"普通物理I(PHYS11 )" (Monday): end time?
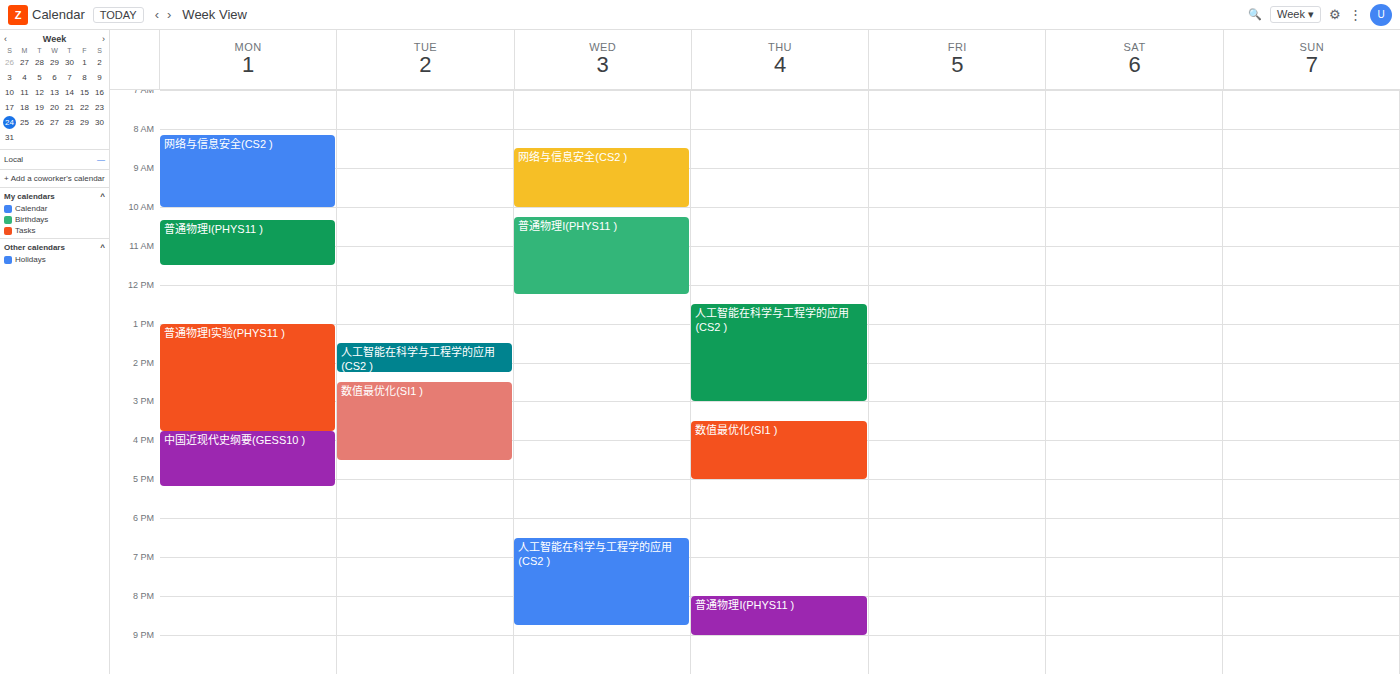
11:30 AM